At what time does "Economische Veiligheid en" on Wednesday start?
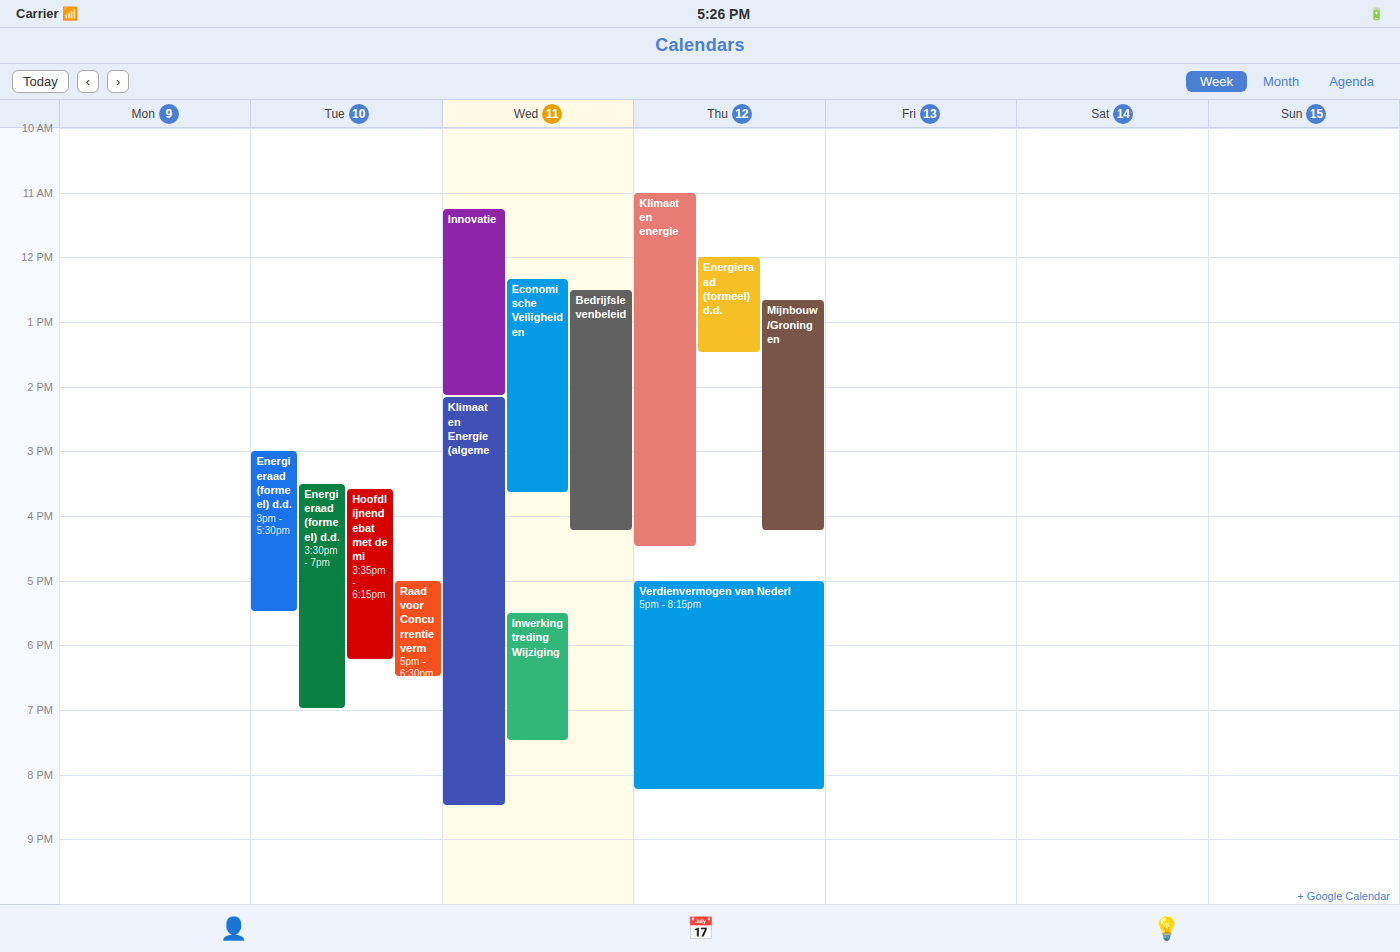
12:20 PM